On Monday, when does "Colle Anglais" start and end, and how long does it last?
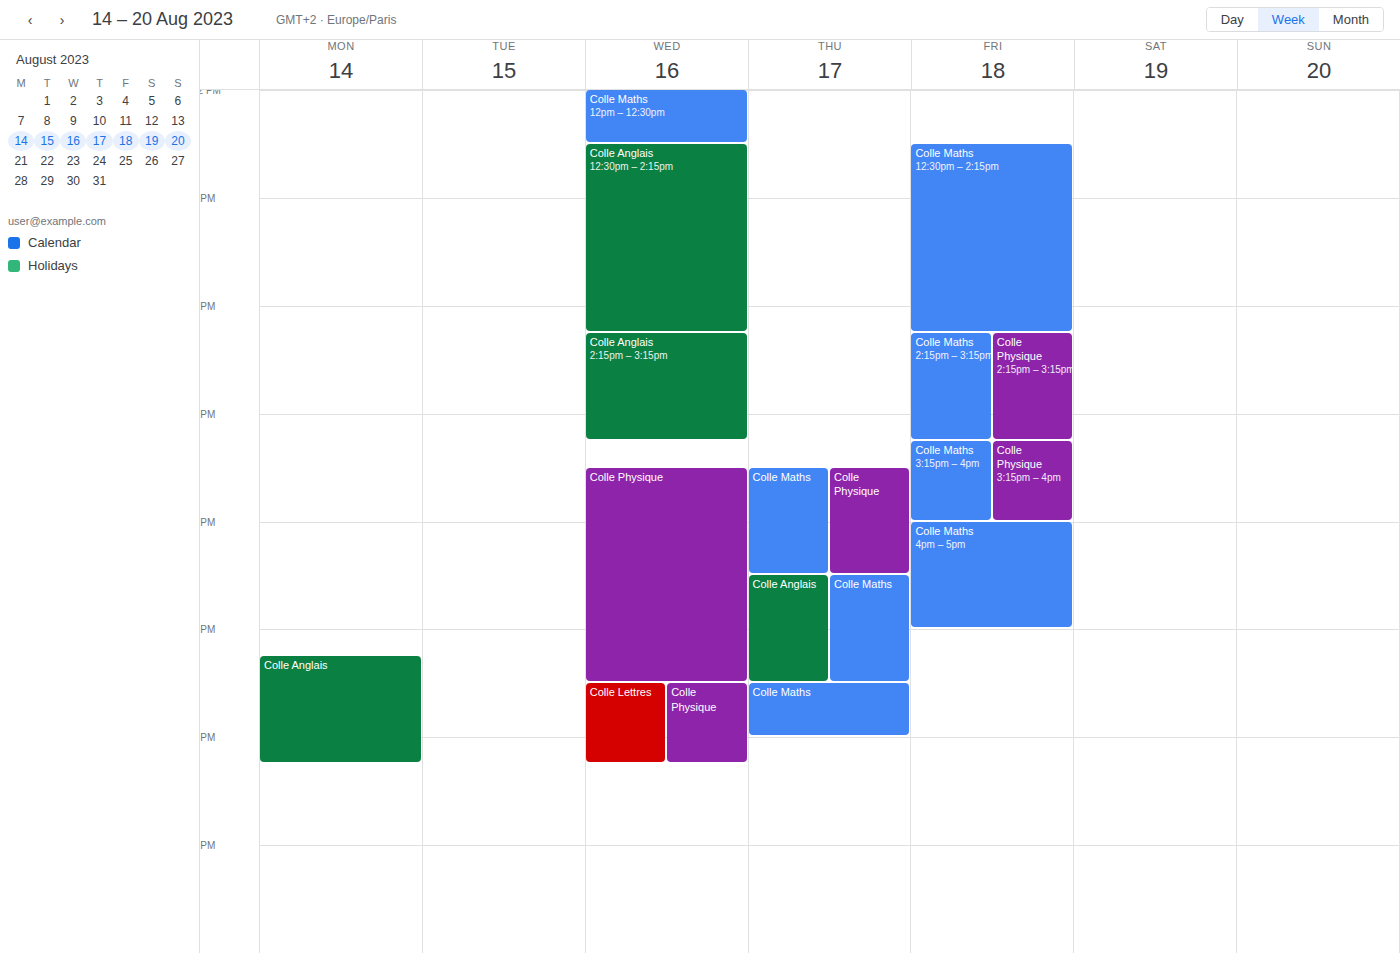
5:15 PM to 6:15 PM, 1 hour